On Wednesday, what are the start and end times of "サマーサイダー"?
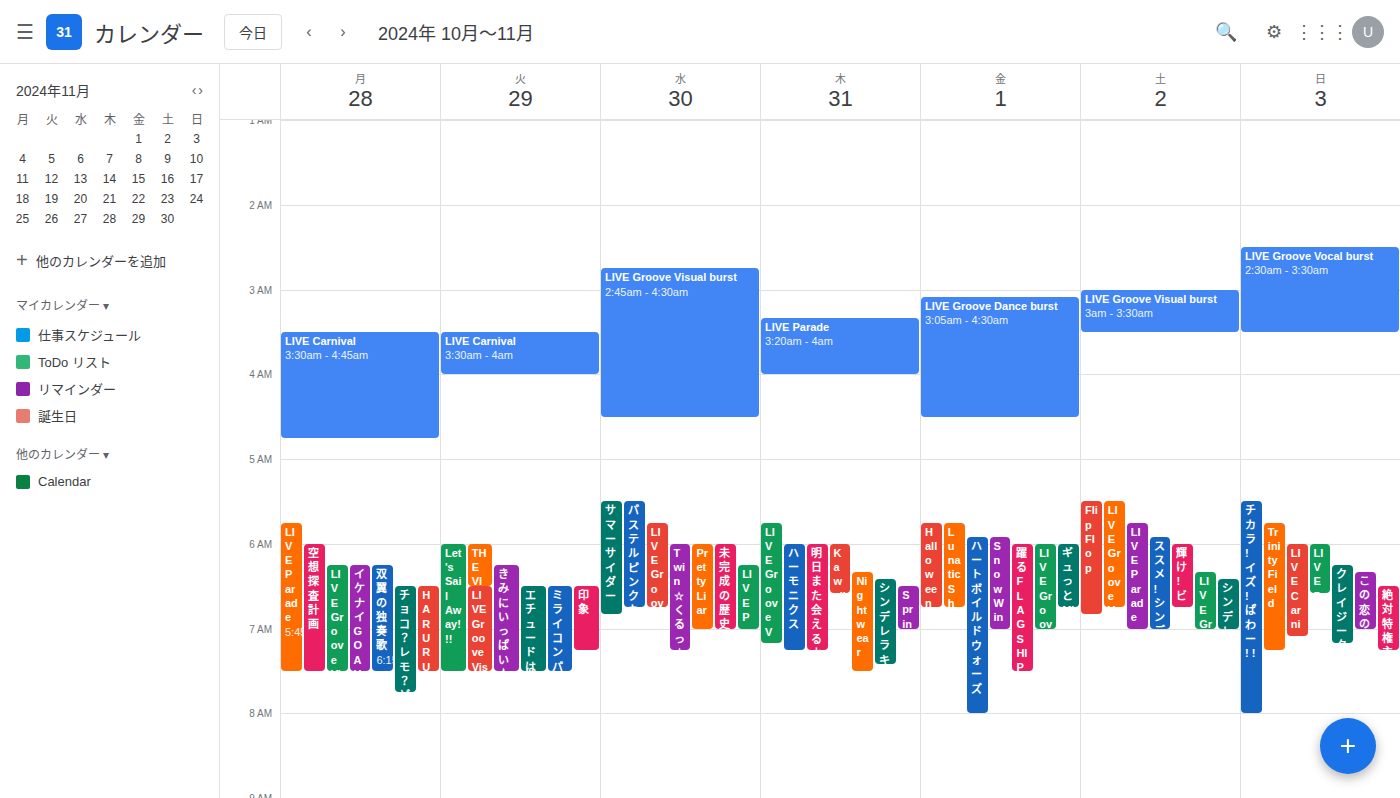
5:30 AM to 6:50 AM